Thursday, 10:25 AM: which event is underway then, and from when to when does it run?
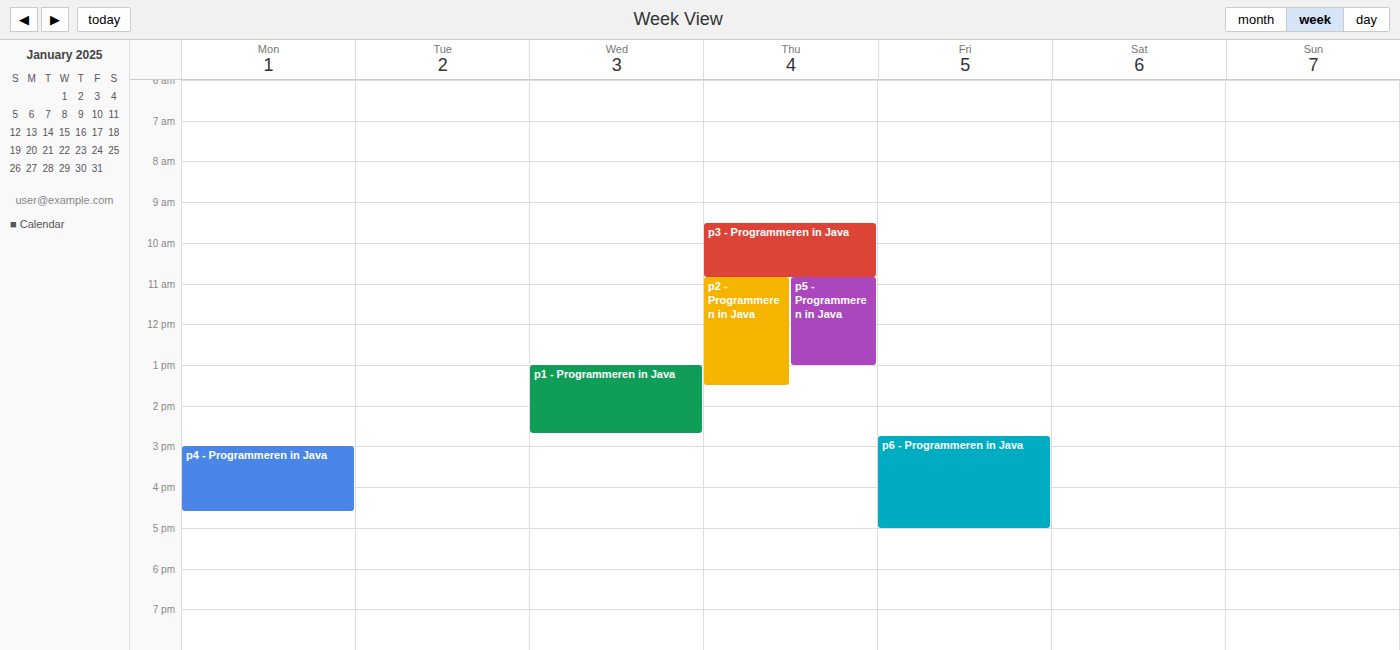
"p3 - Programmeren in Java", 9:30 AM to 10:50 AM